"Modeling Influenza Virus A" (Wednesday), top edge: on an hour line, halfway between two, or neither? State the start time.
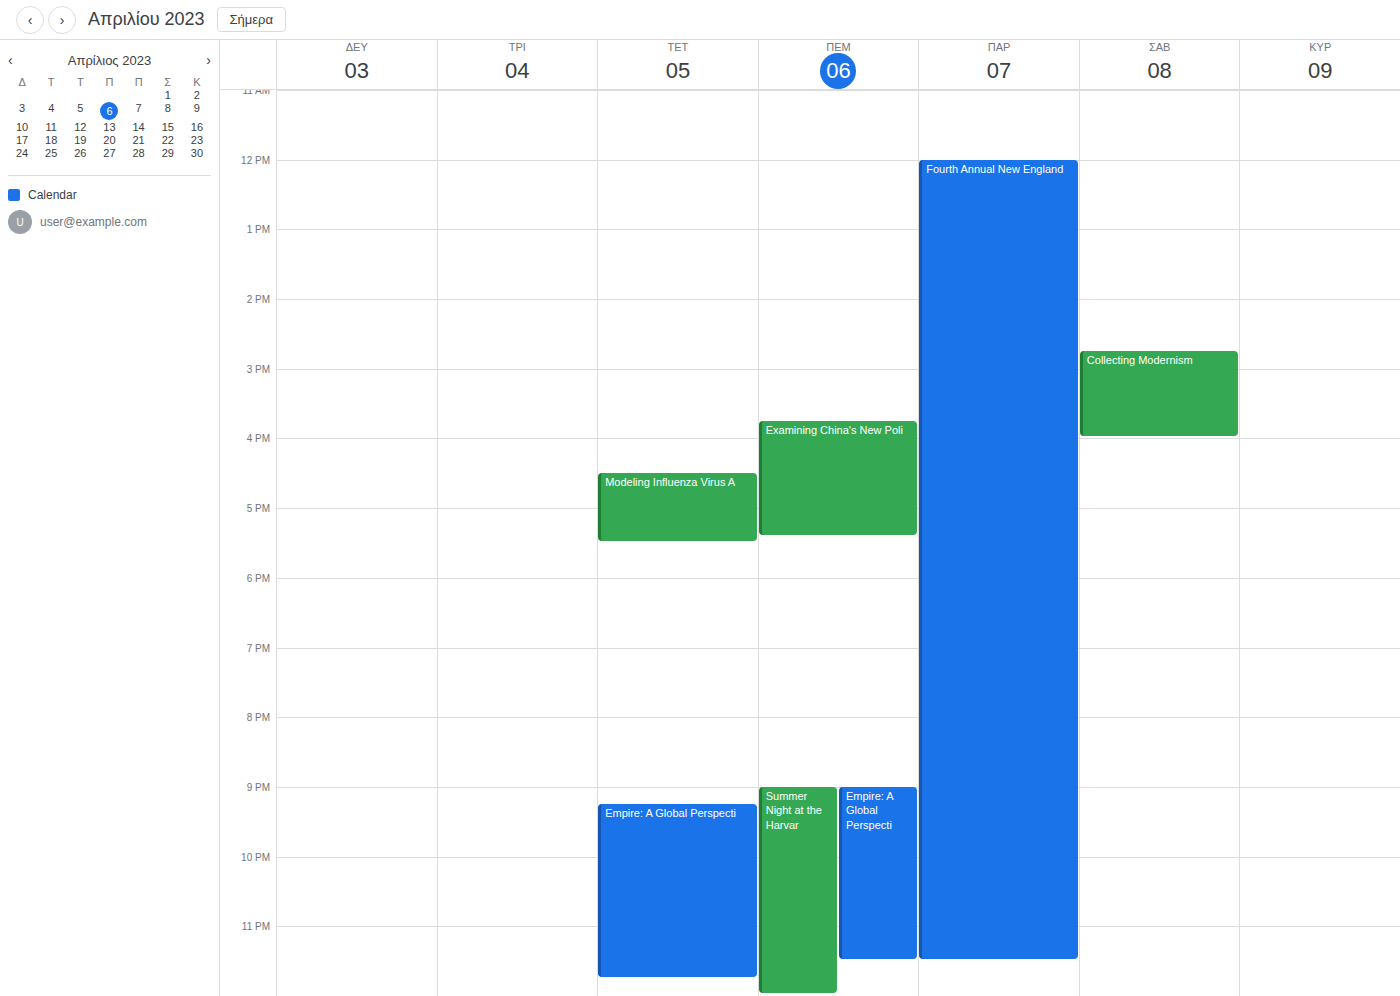
4:30 PM -- halfway between the 4 PM and 5 PM lines.